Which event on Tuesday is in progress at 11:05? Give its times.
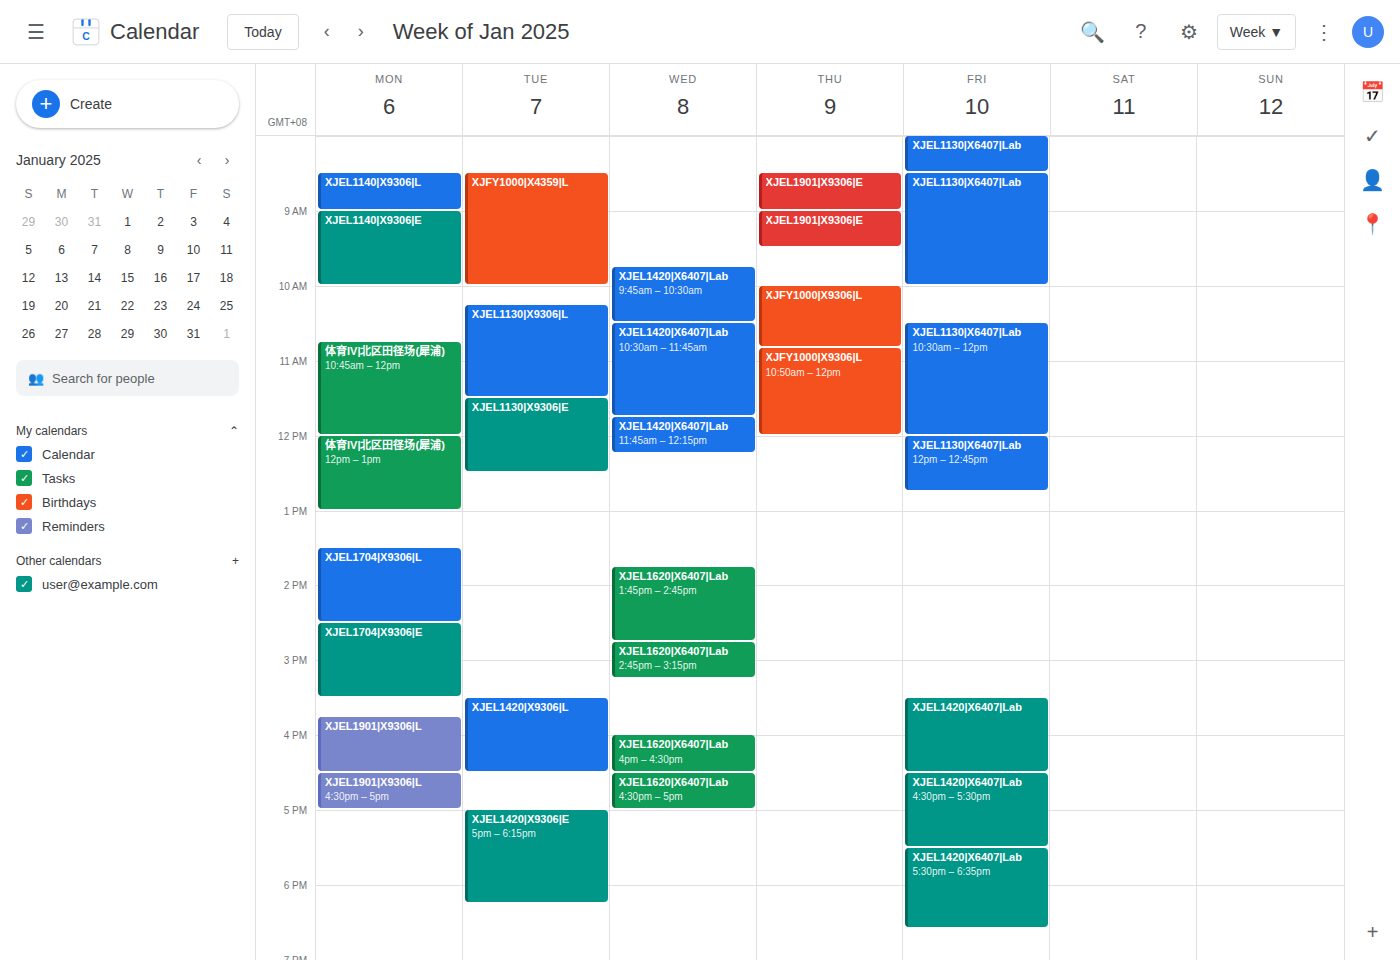
"XJEL1130|X9306|L", 10:15 to 11:30